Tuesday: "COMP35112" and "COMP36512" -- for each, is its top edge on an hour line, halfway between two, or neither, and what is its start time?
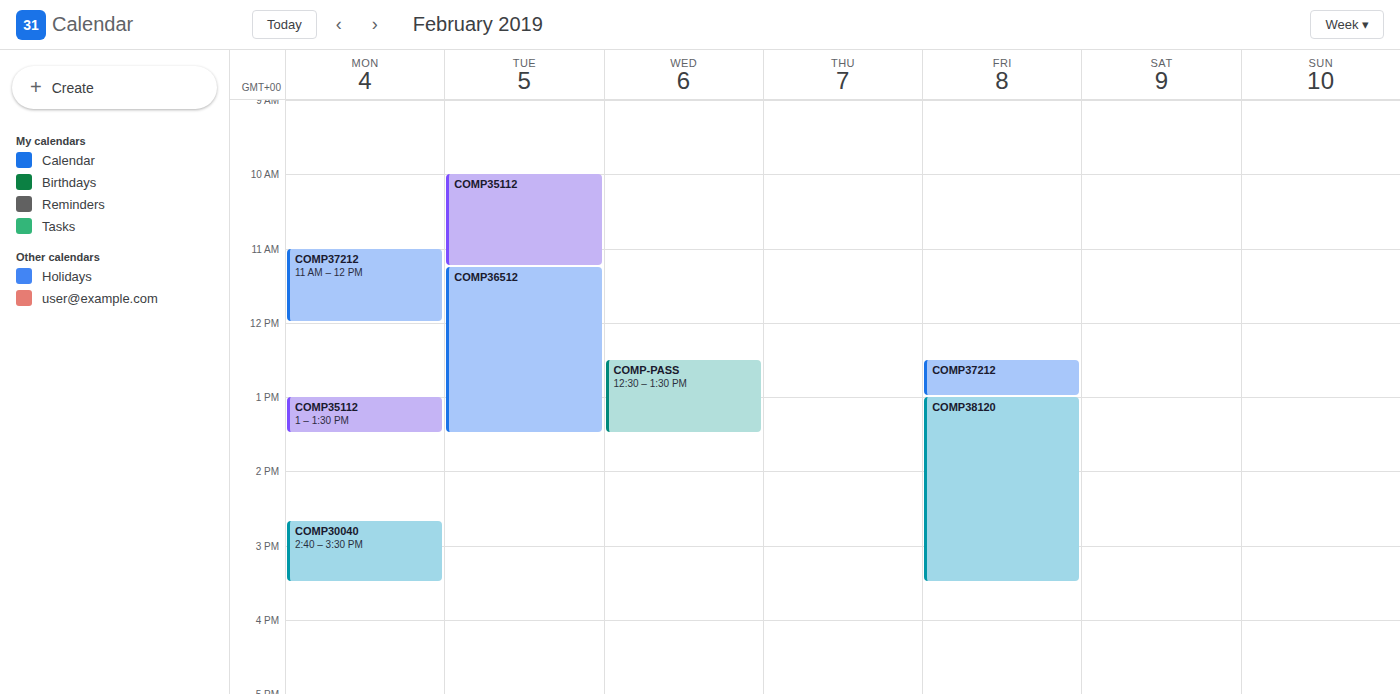
"COMP35112": 10:00 AM, exactly on the 10 AM line. "COMP36512": 11:15 AM, neither: a quarter of the way from the 11 AM line to the 12 PM line.